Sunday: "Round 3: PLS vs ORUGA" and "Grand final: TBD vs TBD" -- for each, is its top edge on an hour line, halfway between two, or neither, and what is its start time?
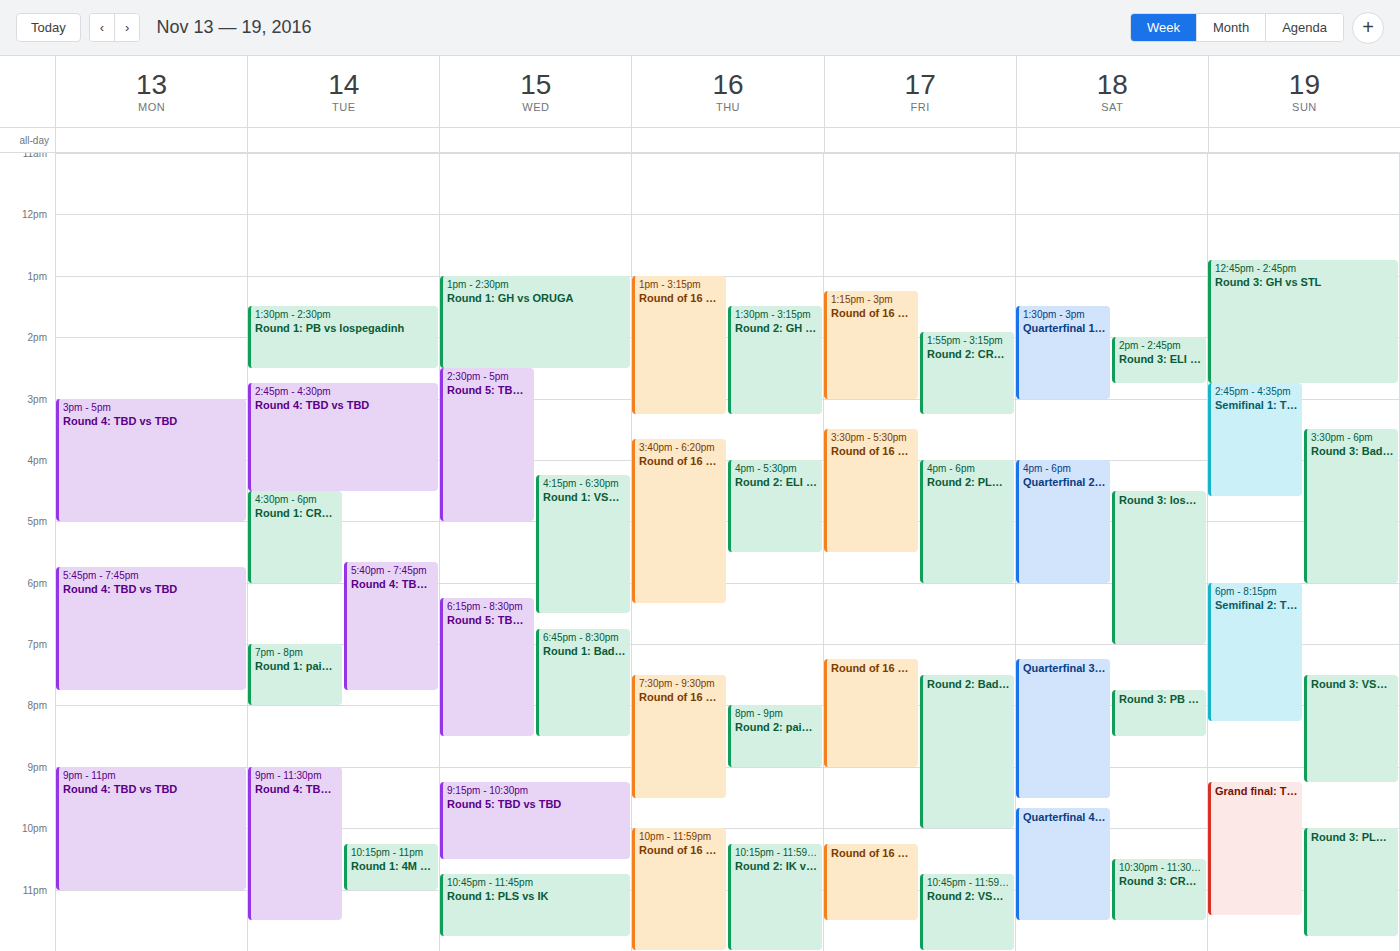
"Round 3: PLS vs ORUGA": 10:00 PM, exactly on the 10 PM line. "Grand final: TBD vs TBD": 9:15 PM, neither: a quarter of the way from the 9 PM line to the 10 PM line.